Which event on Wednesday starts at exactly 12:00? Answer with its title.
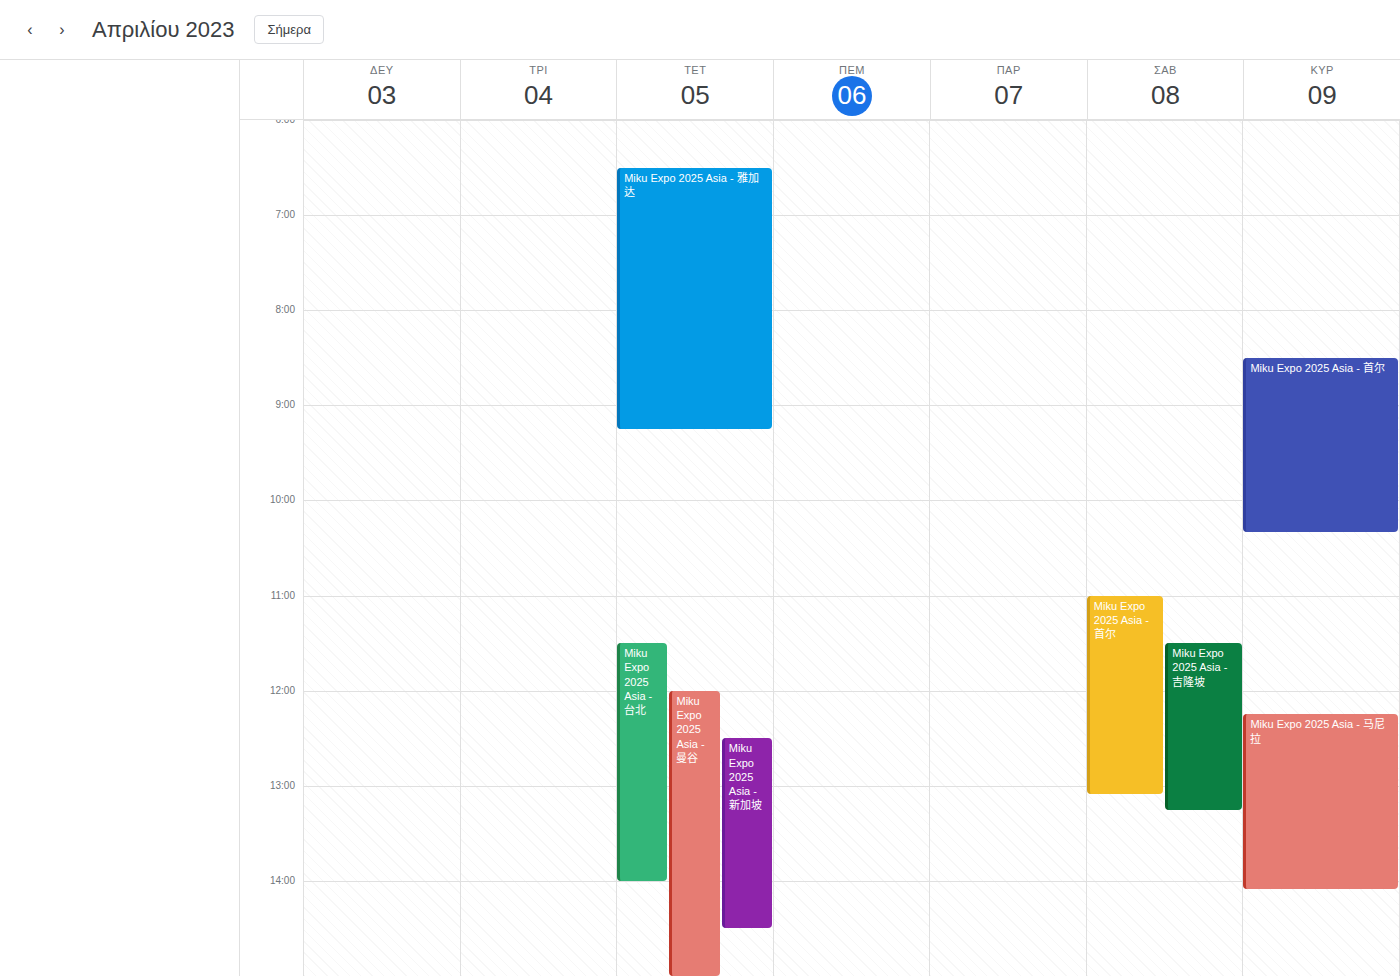
"Miku Expo 2025 Asia - 曼谷"